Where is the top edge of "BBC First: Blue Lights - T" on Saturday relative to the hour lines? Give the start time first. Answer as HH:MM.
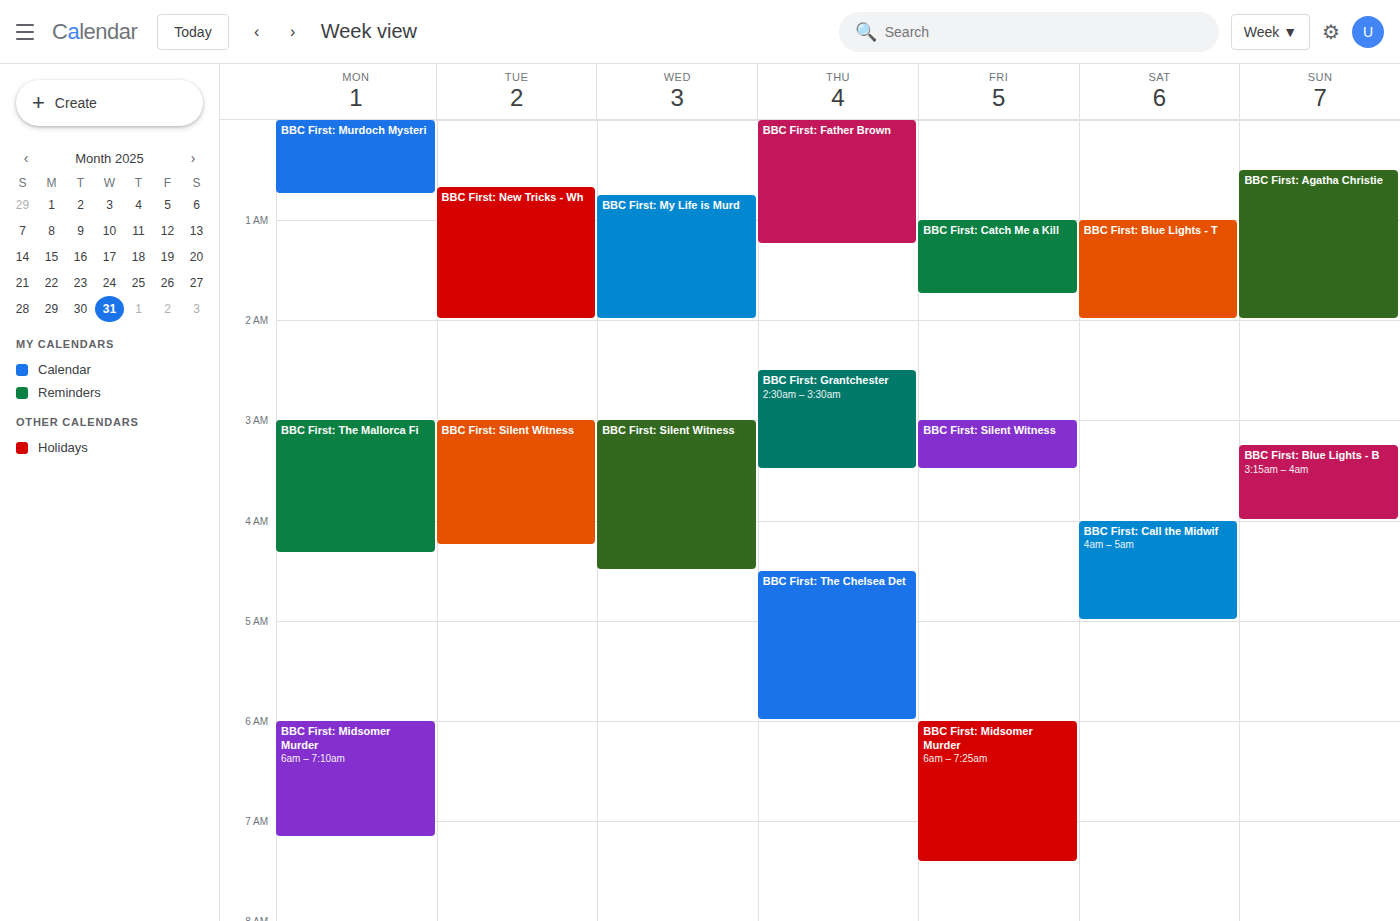
01:00 -- exactly on the 01:00 line.